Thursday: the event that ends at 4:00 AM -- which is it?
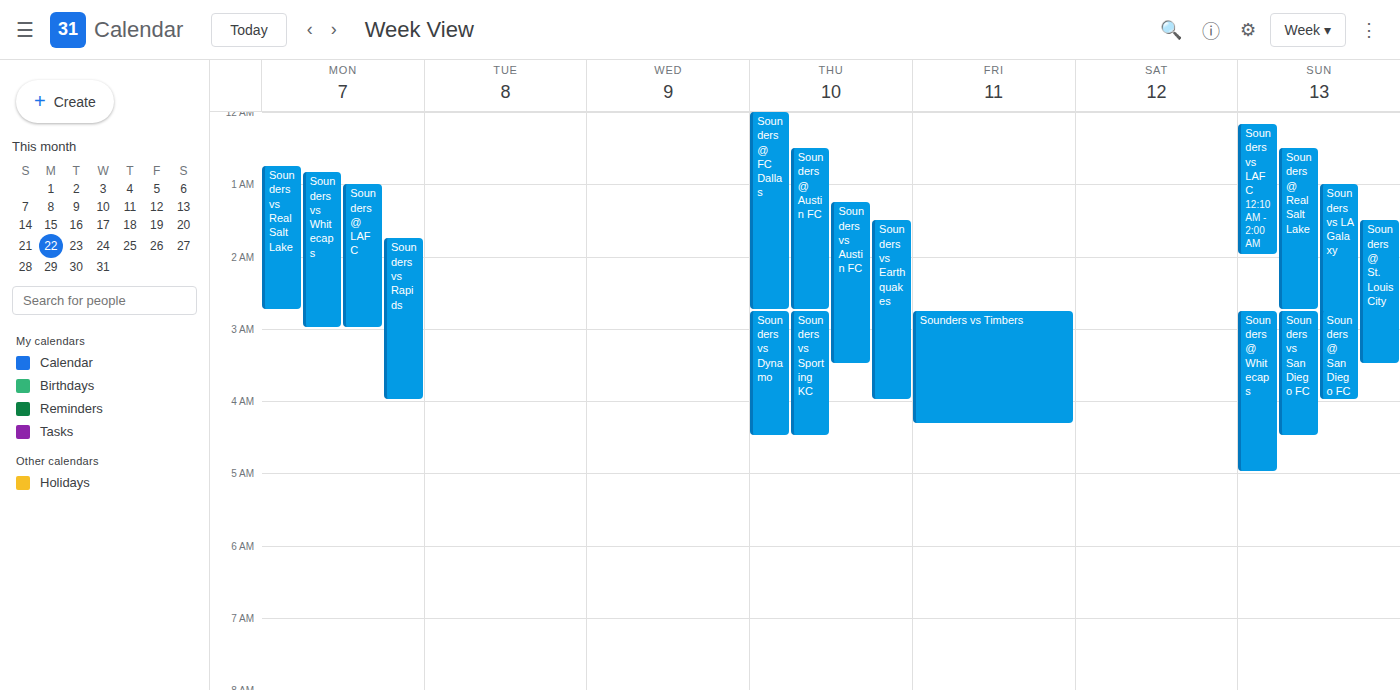
"Sounders vs Earthquakes"